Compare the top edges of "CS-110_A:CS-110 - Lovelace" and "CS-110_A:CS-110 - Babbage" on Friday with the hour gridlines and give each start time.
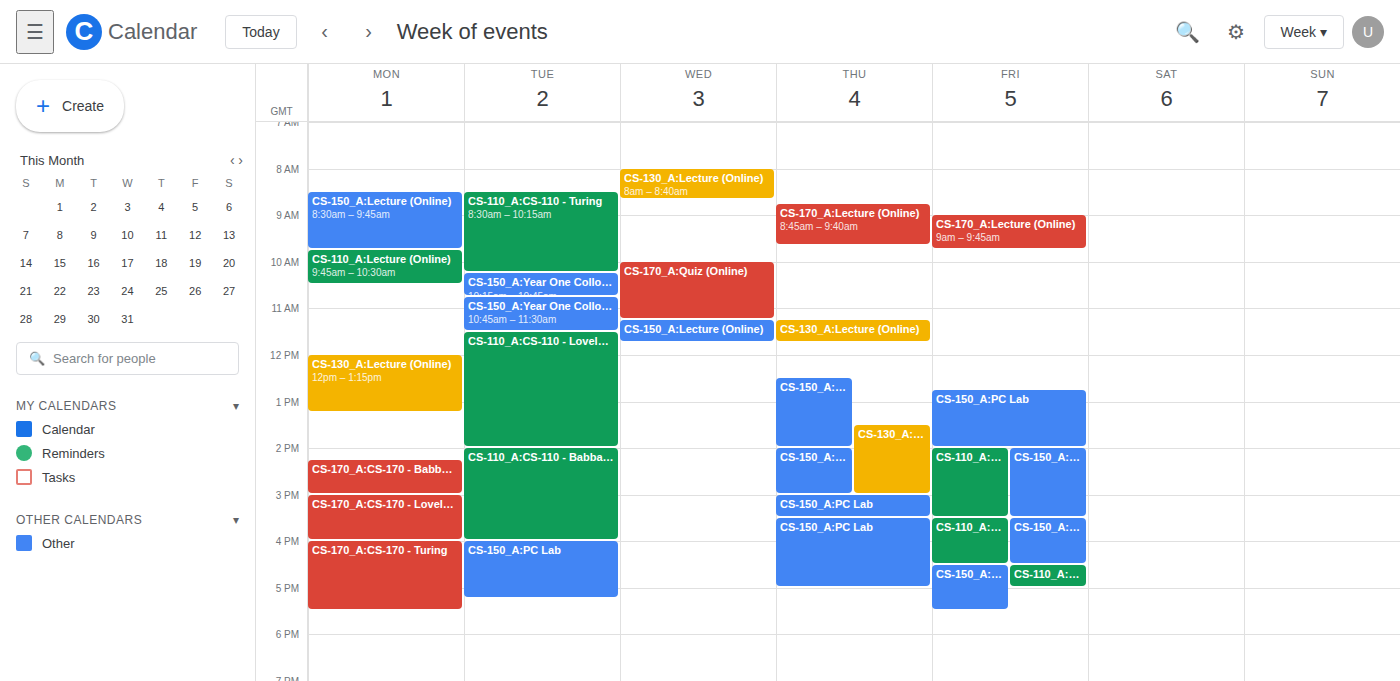
"CS-110_A:CS-110 - Lovelace": 3:30 PM, halfway between the 3 PM and 4 PM lines. "CS-110_A:CS-110 - Babbage": 2:00 PM, exactly on the 2 PM line.